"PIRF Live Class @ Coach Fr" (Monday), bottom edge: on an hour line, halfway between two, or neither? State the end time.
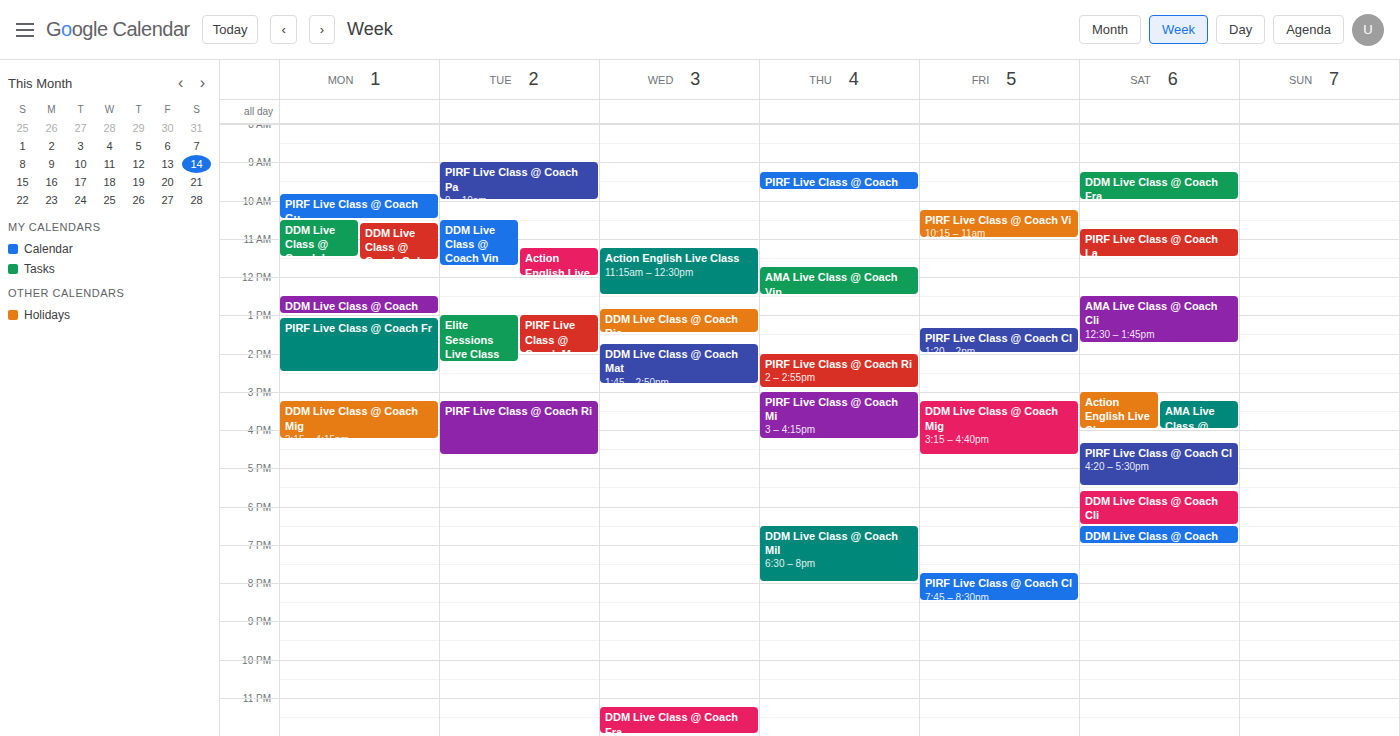
2:30 PM -- halfway between the 2 PM and 3 PM lines.